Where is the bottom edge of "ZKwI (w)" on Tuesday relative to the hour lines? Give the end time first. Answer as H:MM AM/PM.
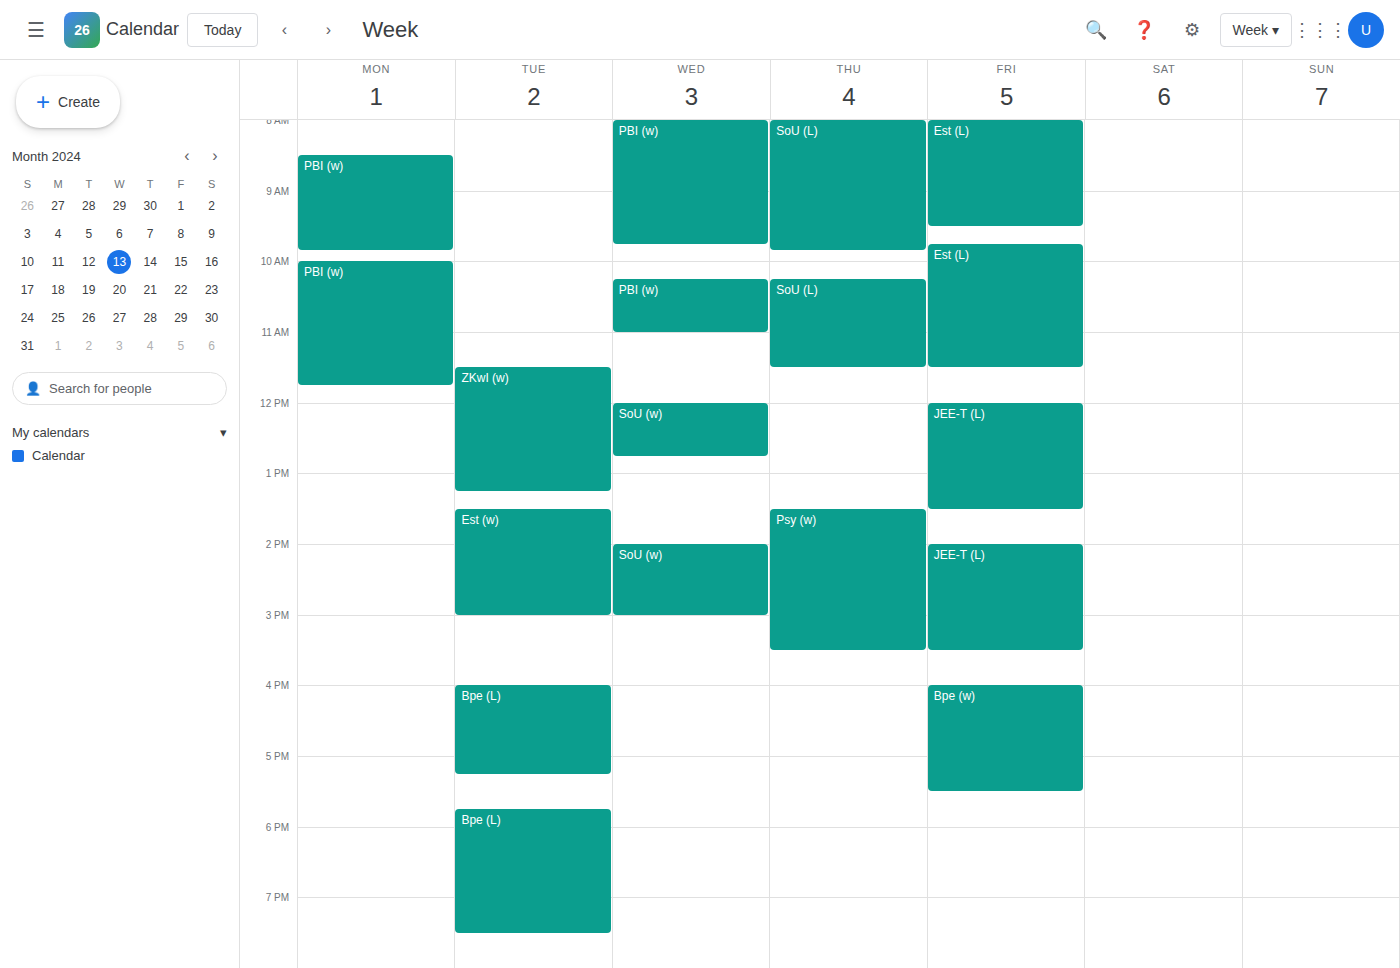
1:15 PM -- neither: a quarter of the way from the 1 PM line to the 2 PM line.